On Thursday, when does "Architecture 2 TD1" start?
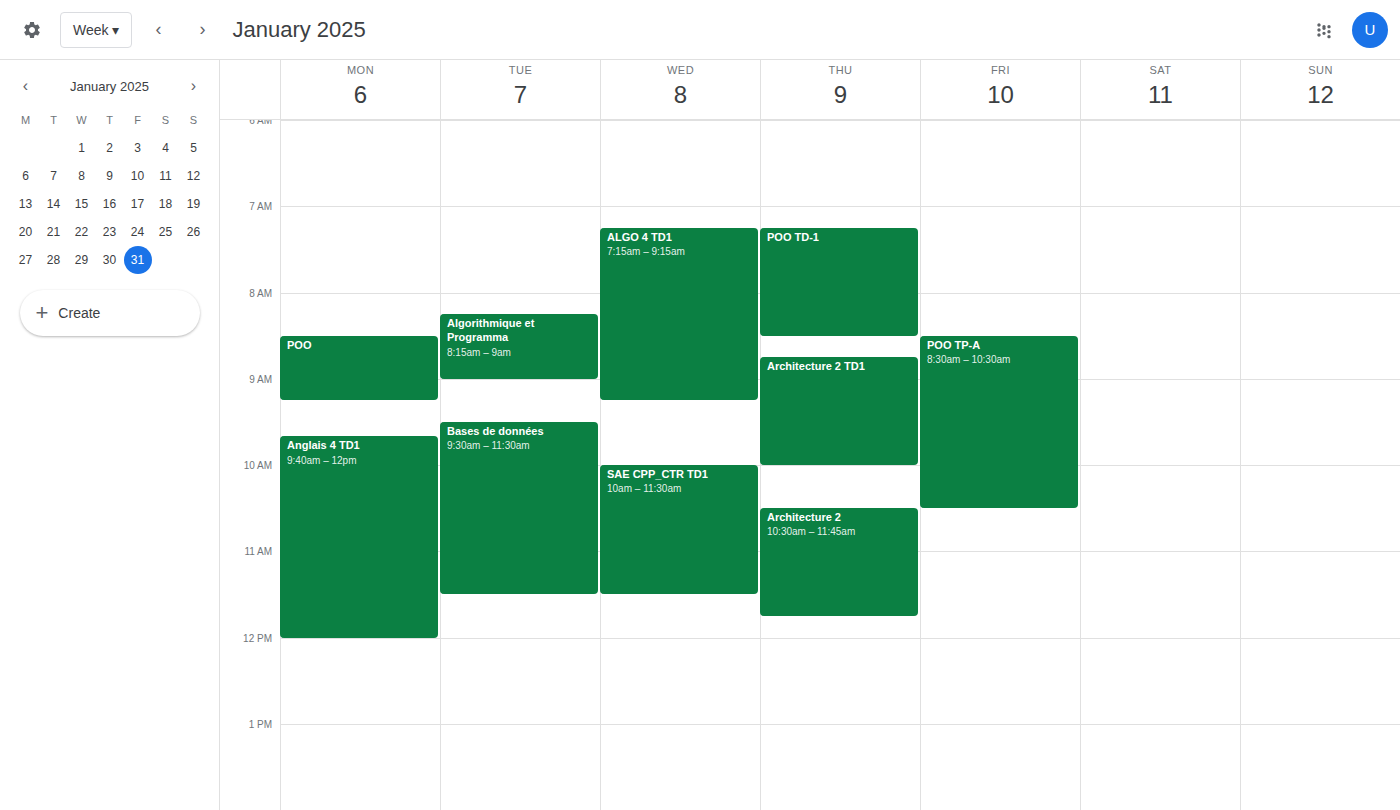
8:45 AM